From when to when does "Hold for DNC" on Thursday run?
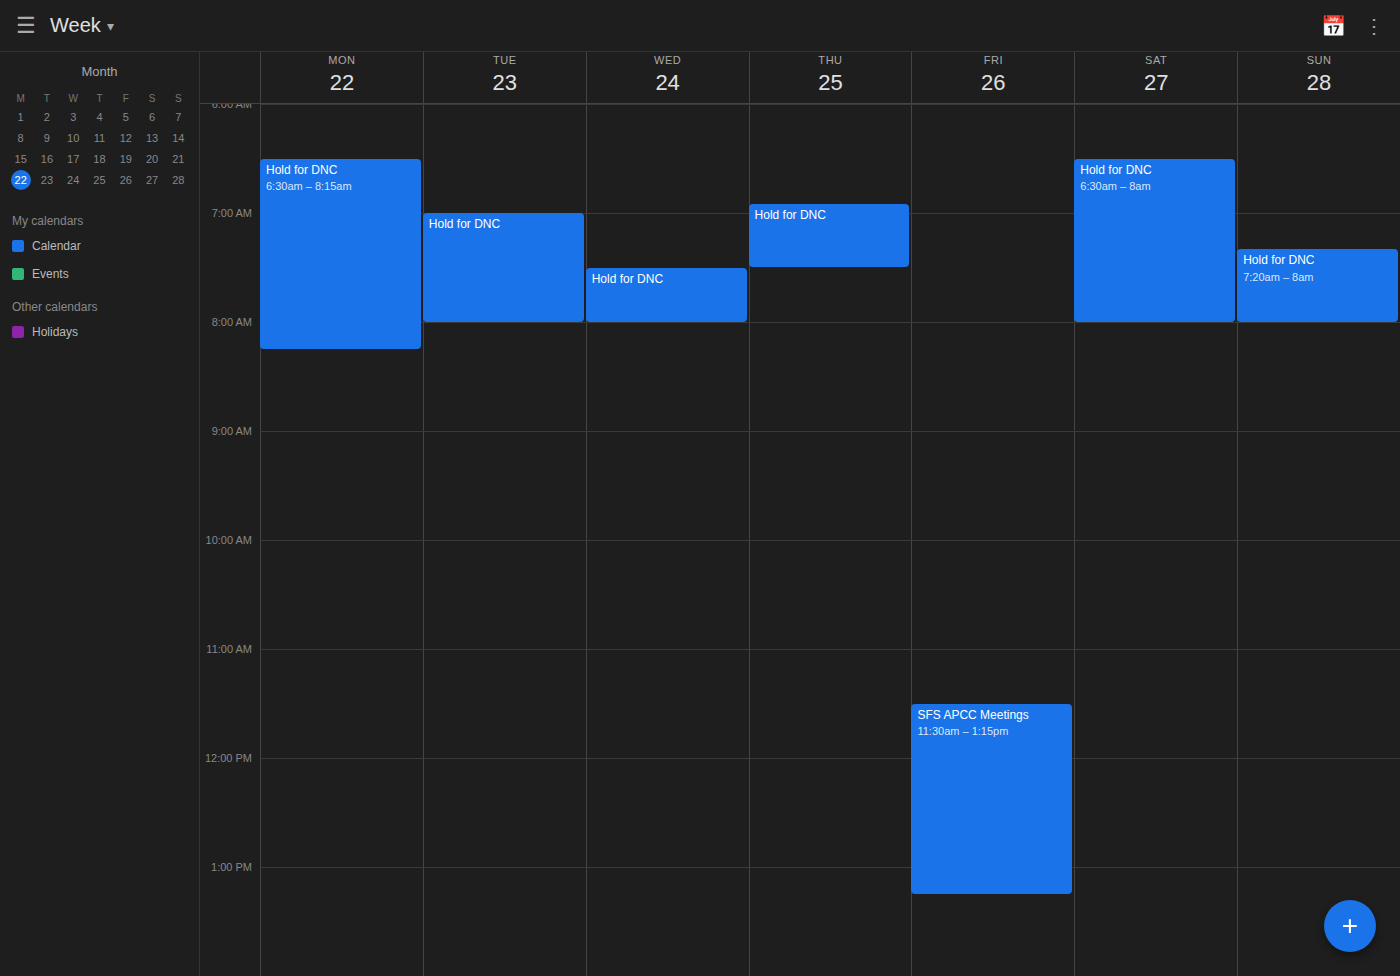
06:55 to 07:30